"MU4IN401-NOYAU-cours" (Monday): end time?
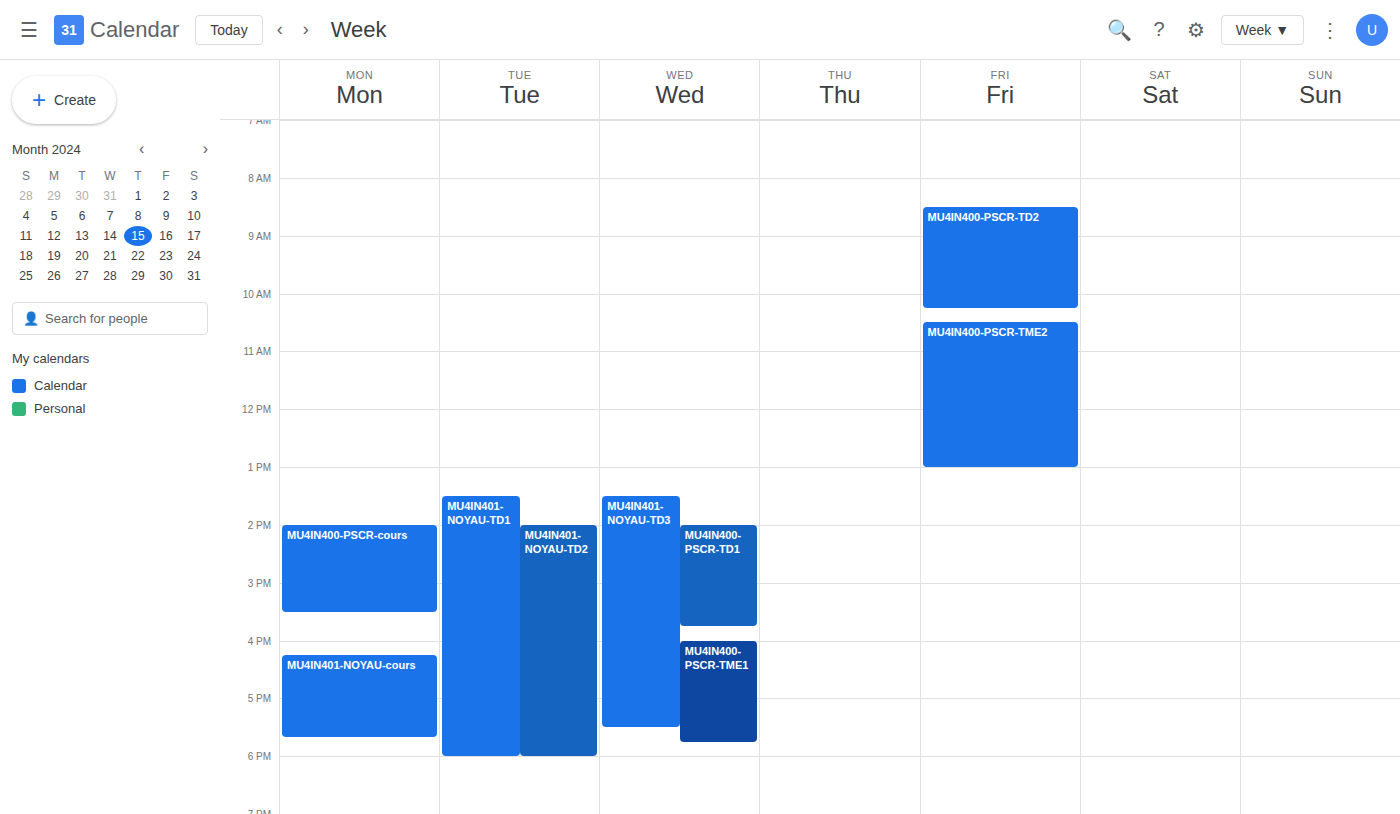
5:40 PM